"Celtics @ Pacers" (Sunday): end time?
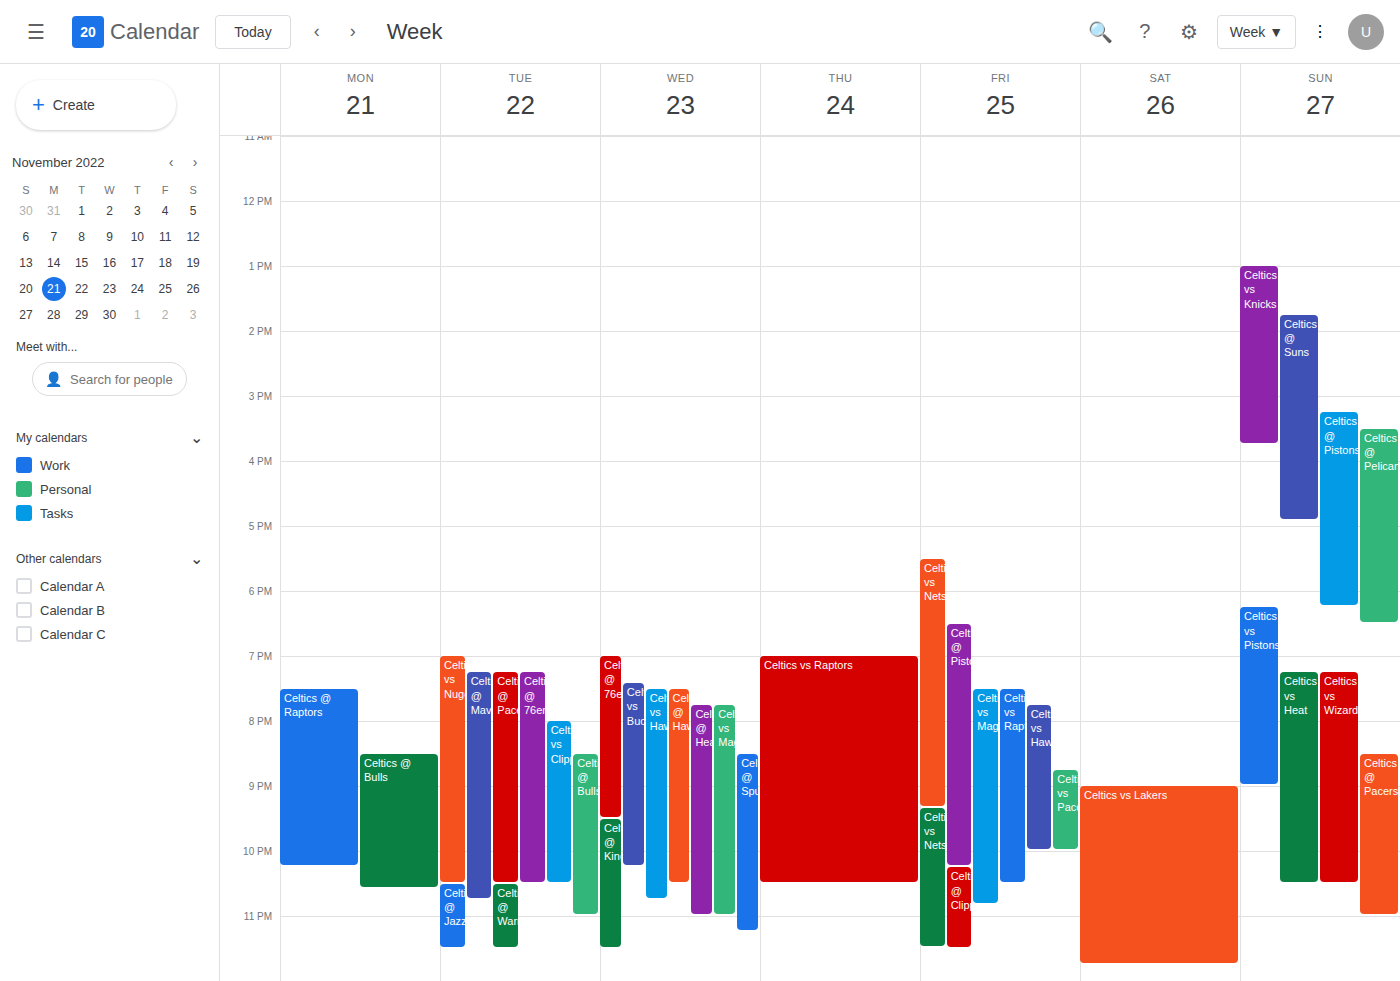
23:00